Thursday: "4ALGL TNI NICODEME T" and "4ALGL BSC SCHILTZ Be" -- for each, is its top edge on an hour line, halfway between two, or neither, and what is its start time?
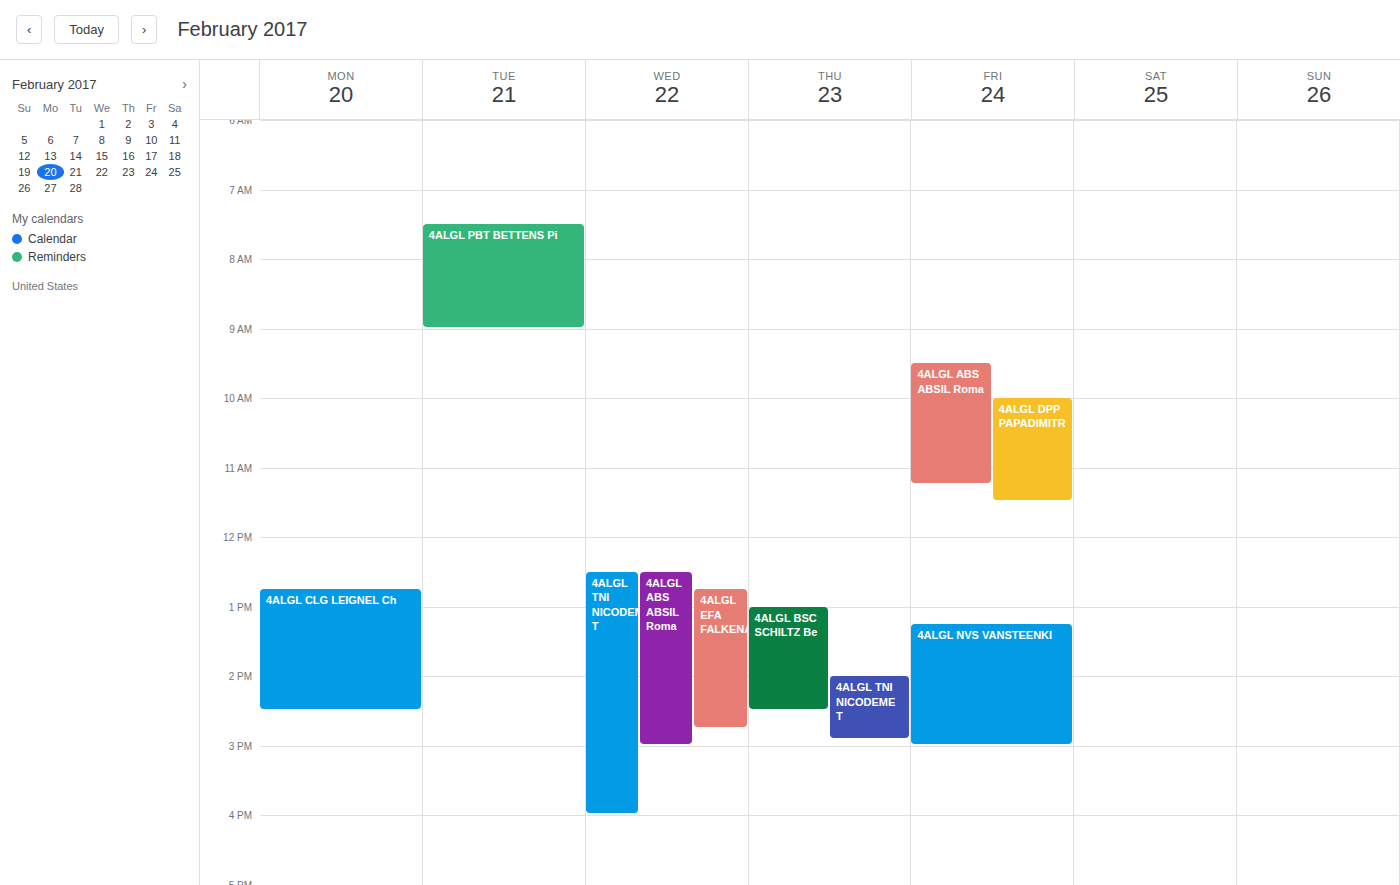
"4ALGL TNI NICODEME T": 2:00 PM, exactly on the 2 PM line. "4ALGL BSC SCHILTZ Be": 1:00 PM, exactly on the 1 PM line.